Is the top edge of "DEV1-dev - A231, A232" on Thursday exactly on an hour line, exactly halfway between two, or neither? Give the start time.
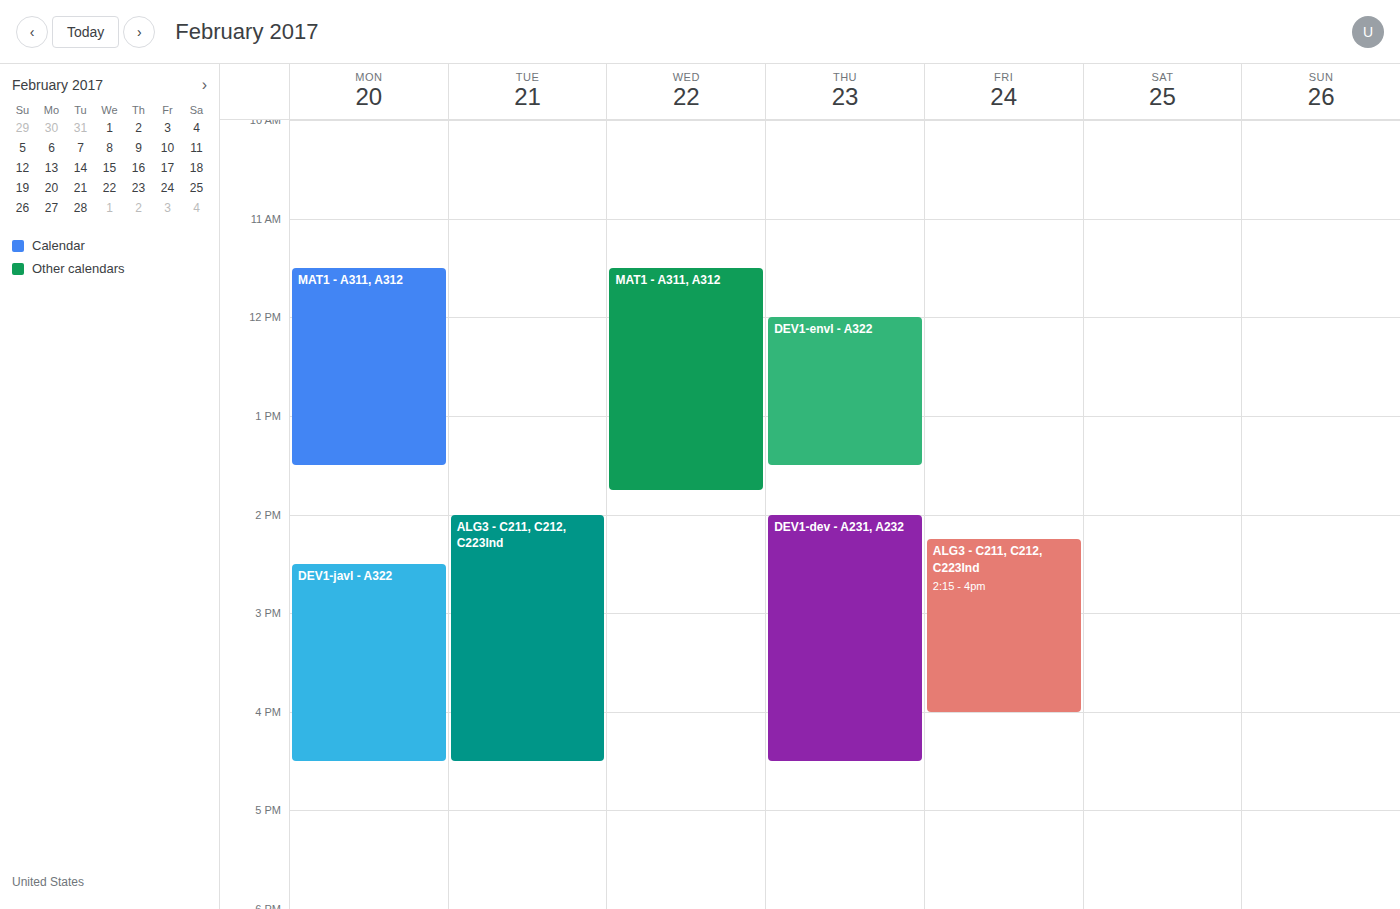
2:00 PM -- exactly on the 2 PM line.